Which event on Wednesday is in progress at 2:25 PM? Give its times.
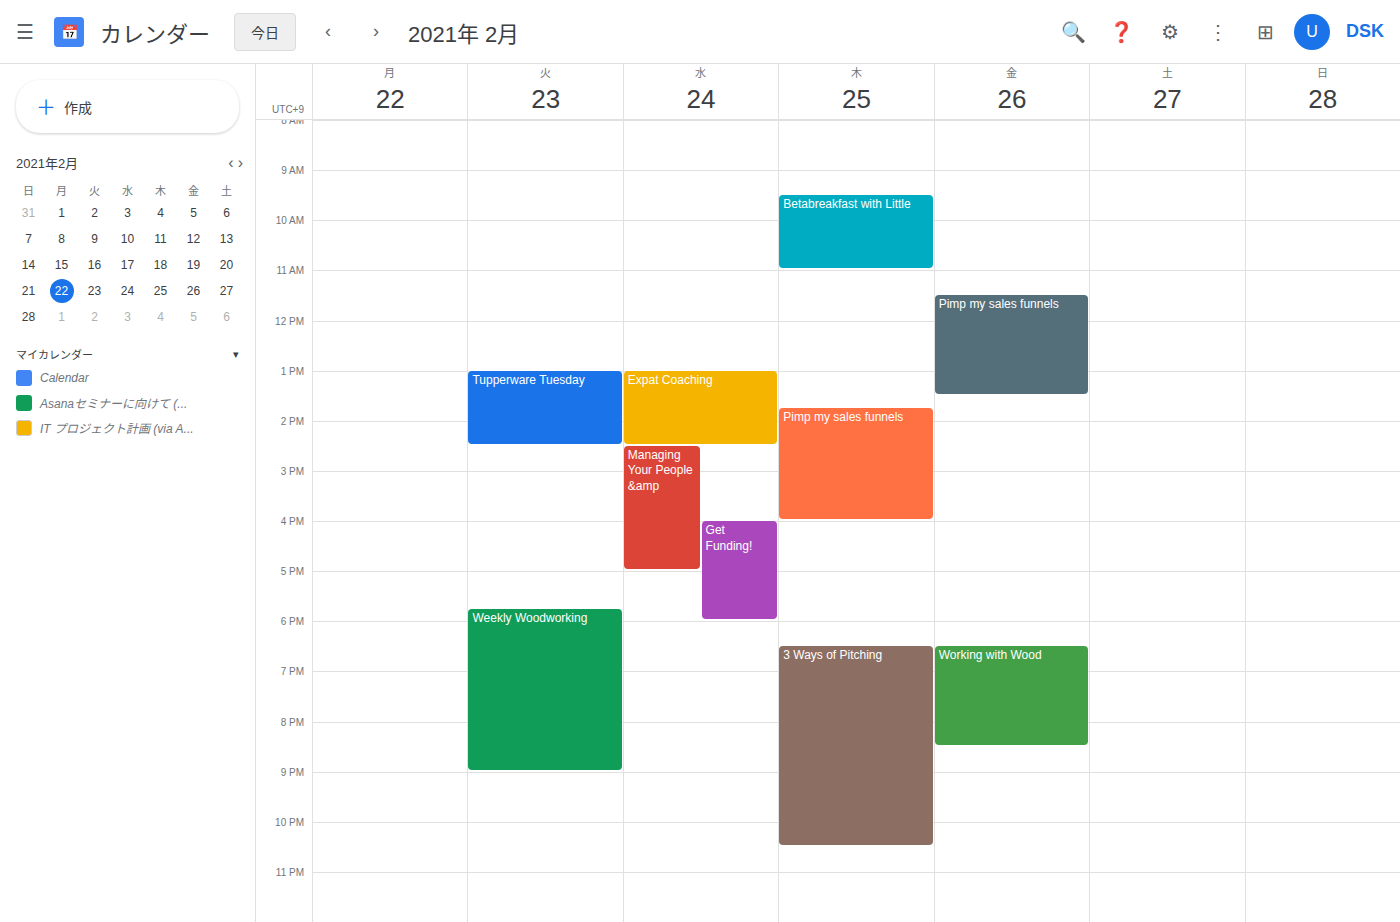
"Expat Coaching", 1:00 PM to 2:30 PM